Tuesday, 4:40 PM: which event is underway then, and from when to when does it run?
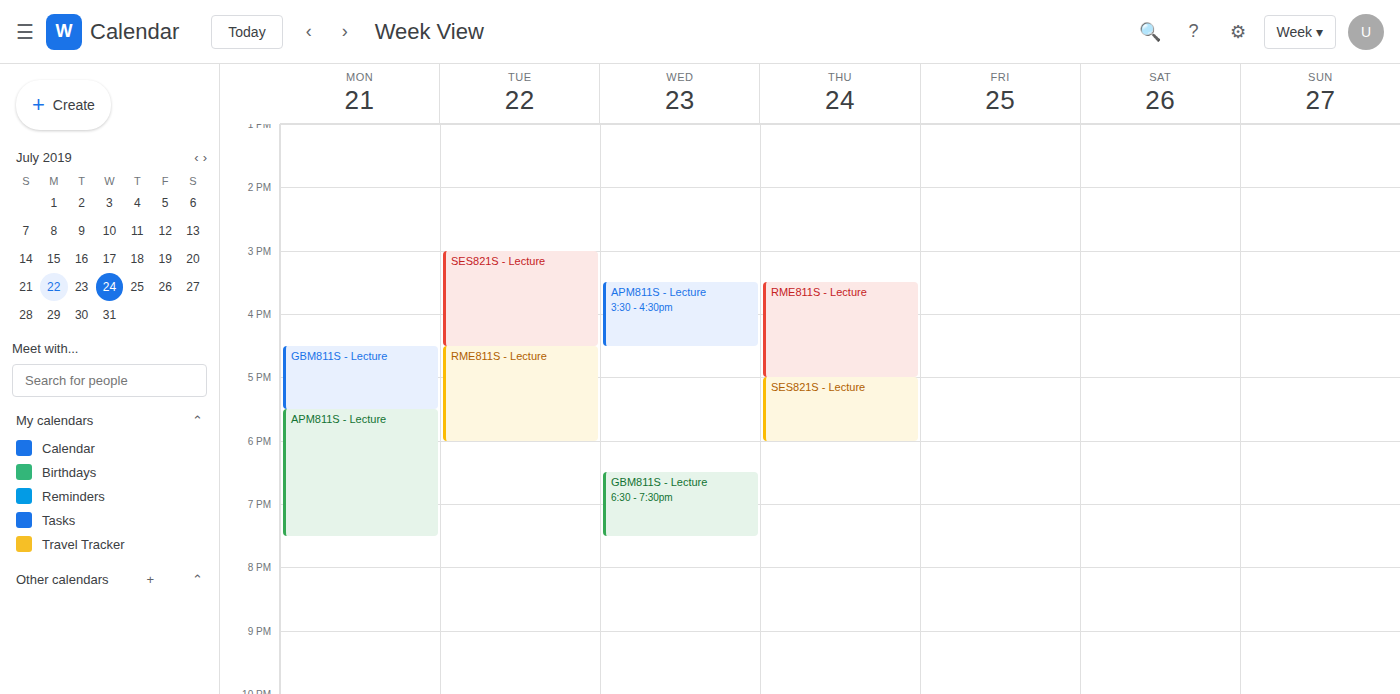
"RME811S - Lecture", 4:30 PM to 6:00 PM